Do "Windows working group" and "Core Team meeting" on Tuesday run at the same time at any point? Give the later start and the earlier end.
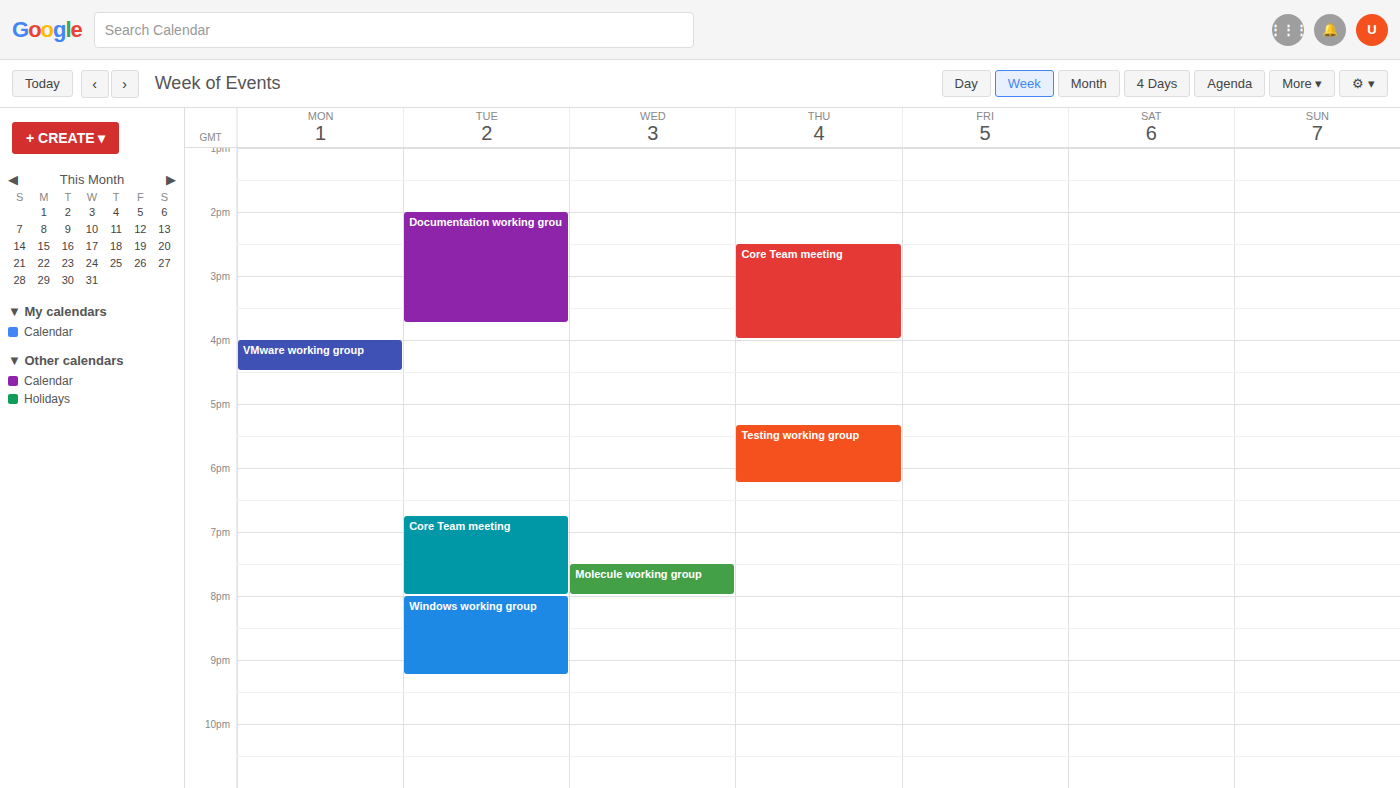
"Core Team meeting" ends at 8:00 PM, exactly when "Windows working group" starts -- they touch but do not overlap.